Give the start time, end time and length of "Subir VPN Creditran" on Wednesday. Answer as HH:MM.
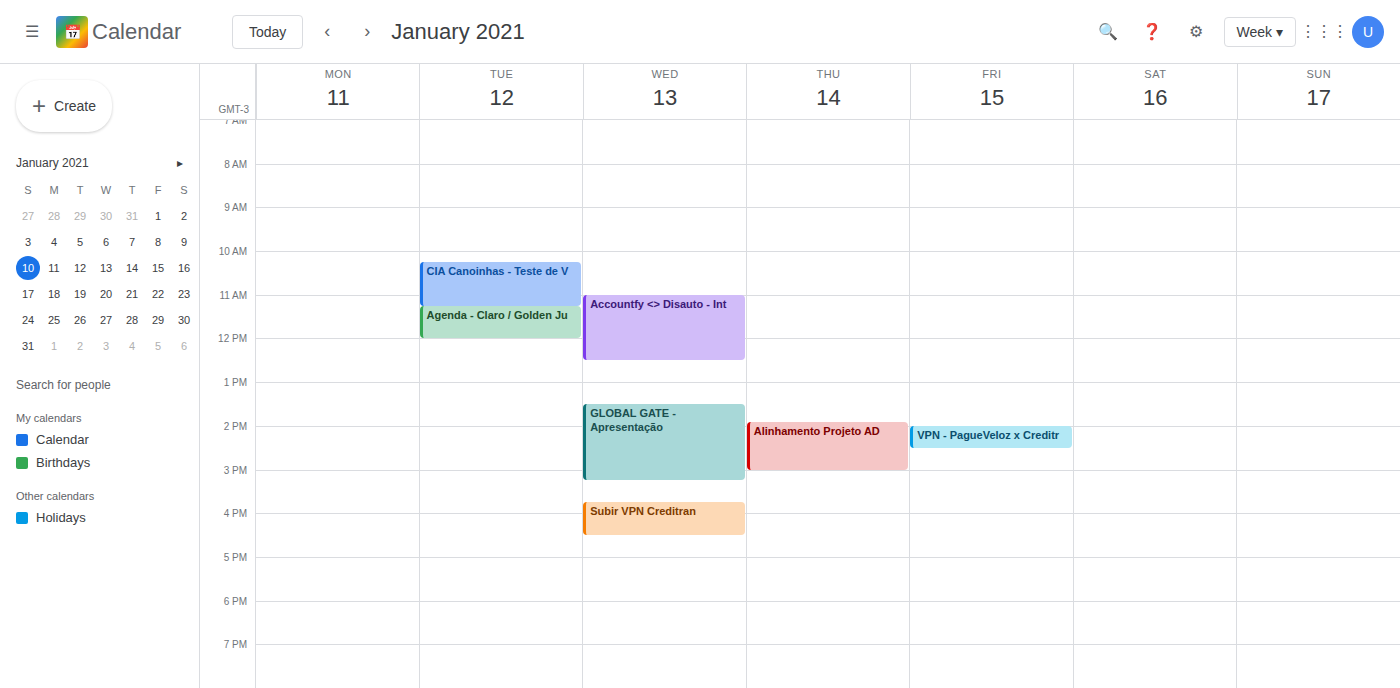
15:45 to 16:30, 45 minutes